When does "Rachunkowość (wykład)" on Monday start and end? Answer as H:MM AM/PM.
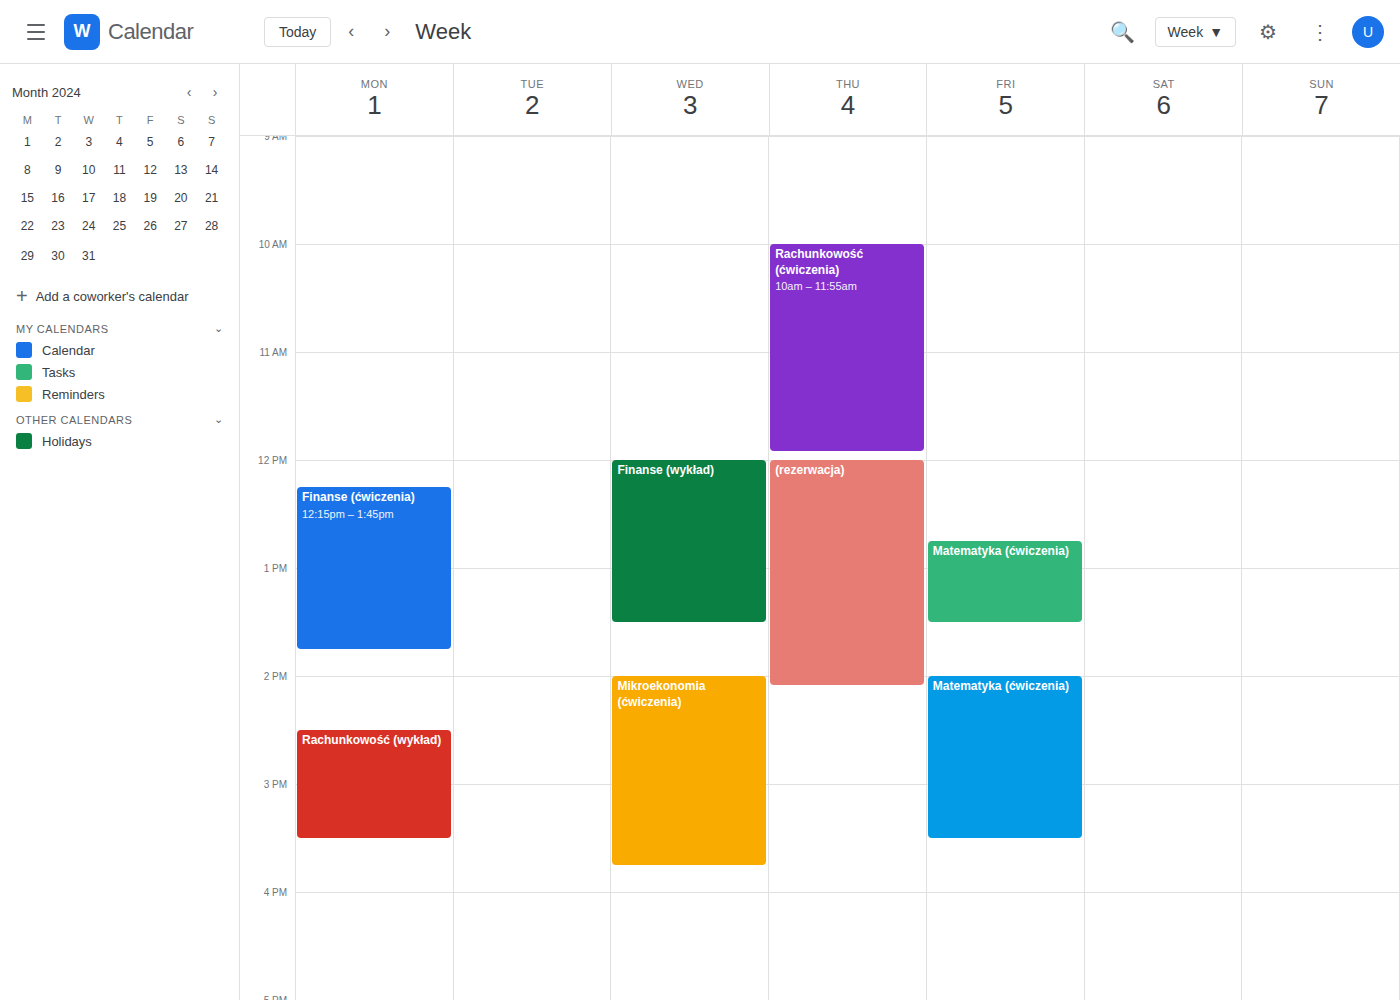
2:30 PM to 3:30 PM